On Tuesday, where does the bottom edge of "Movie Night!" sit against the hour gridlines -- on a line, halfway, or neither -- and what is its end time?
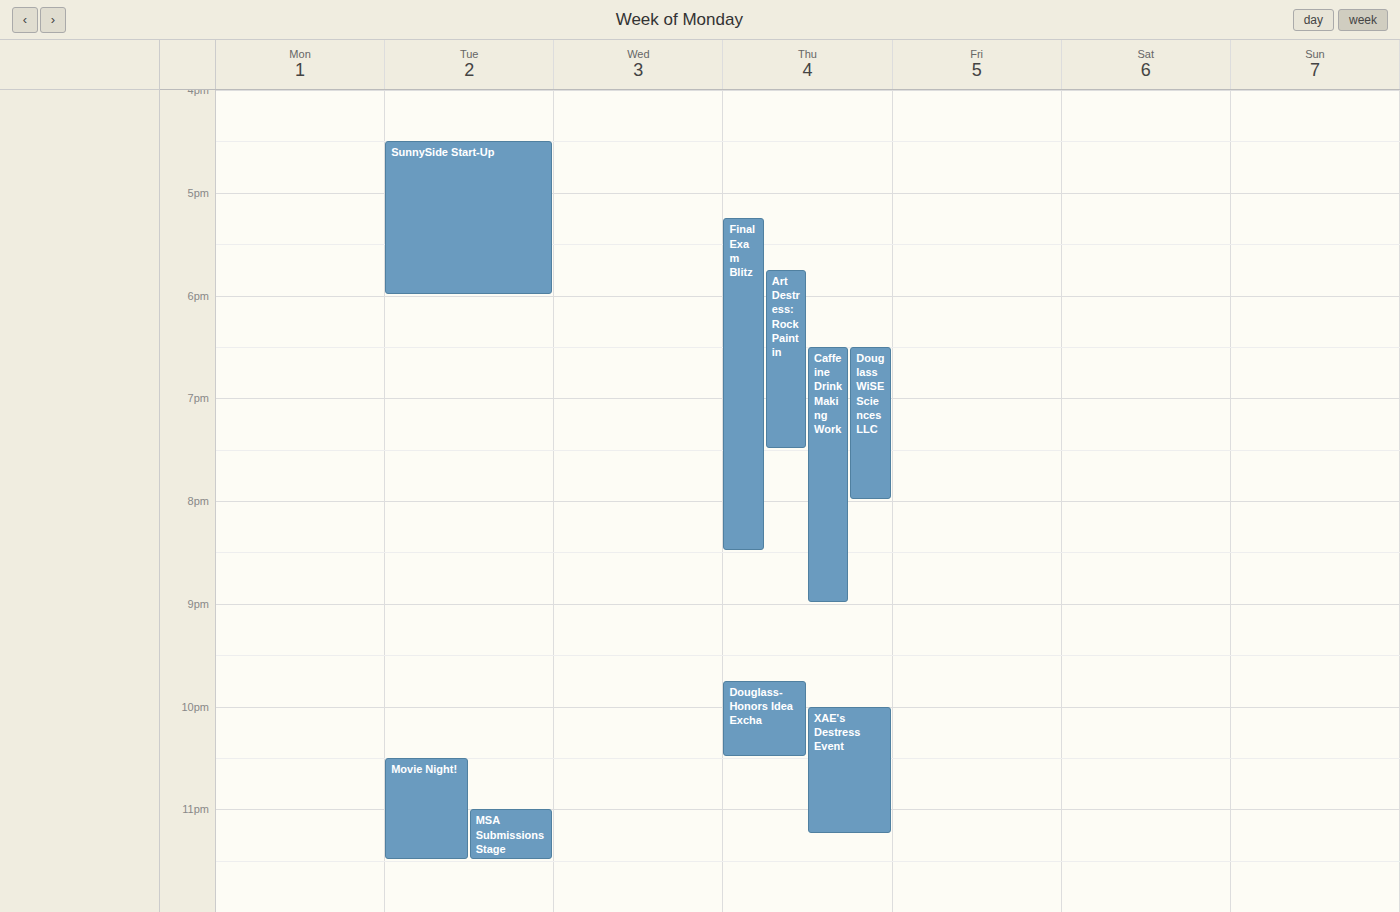
11:30 PM -- halfway between the 11 PM and 12 AM lines.